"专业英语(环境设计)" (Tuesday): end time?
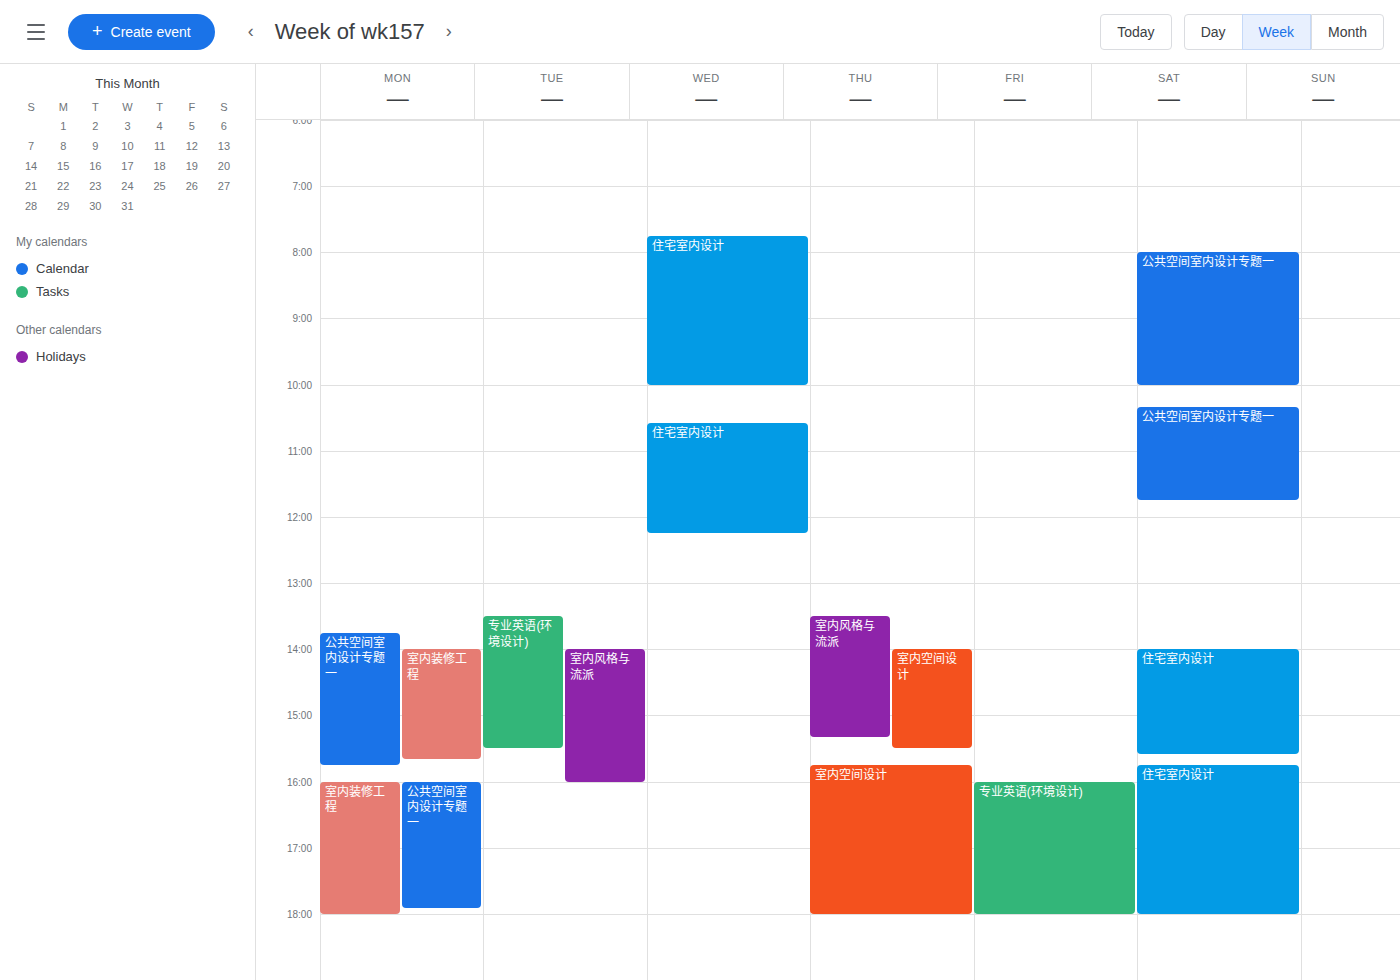
15:30